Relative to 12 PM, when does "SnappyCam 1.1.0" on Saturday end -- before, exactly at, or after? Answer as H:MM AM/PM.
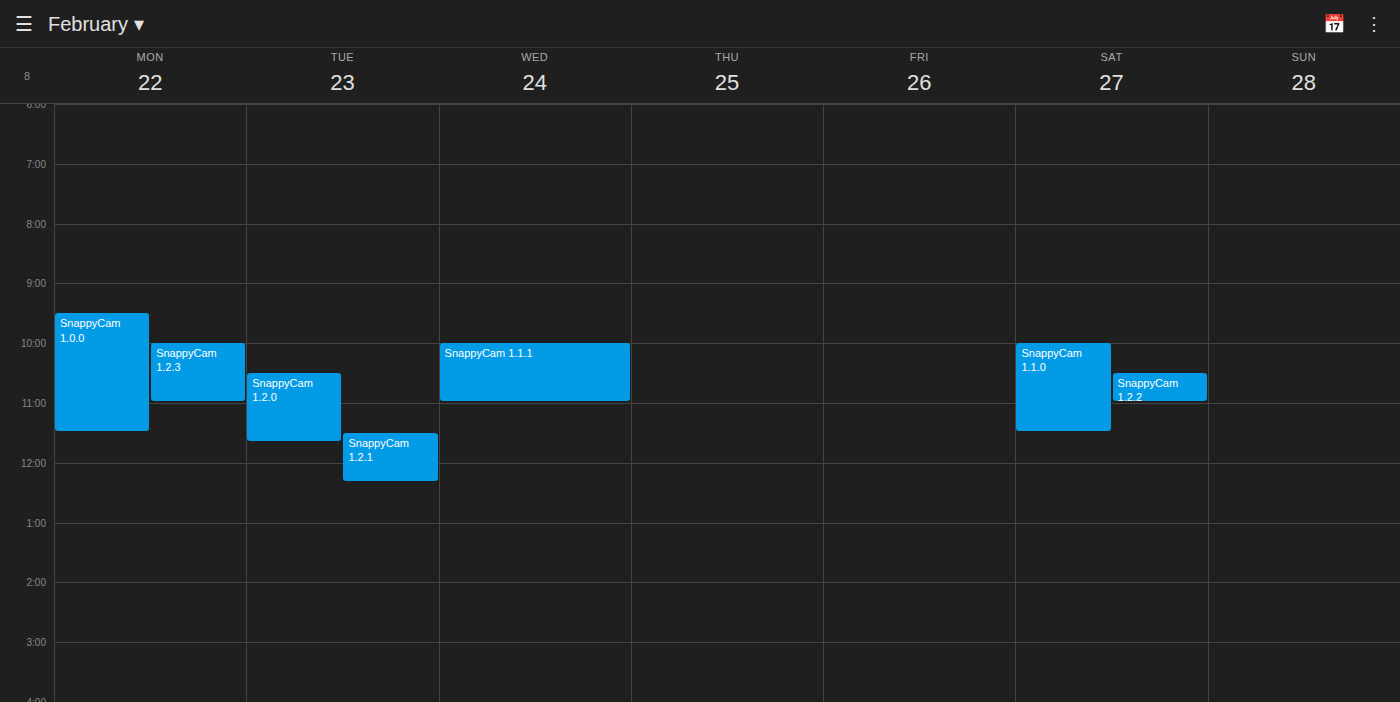
11:30 AM -- before 12 PM, 30 minutes above the 12 PM line.